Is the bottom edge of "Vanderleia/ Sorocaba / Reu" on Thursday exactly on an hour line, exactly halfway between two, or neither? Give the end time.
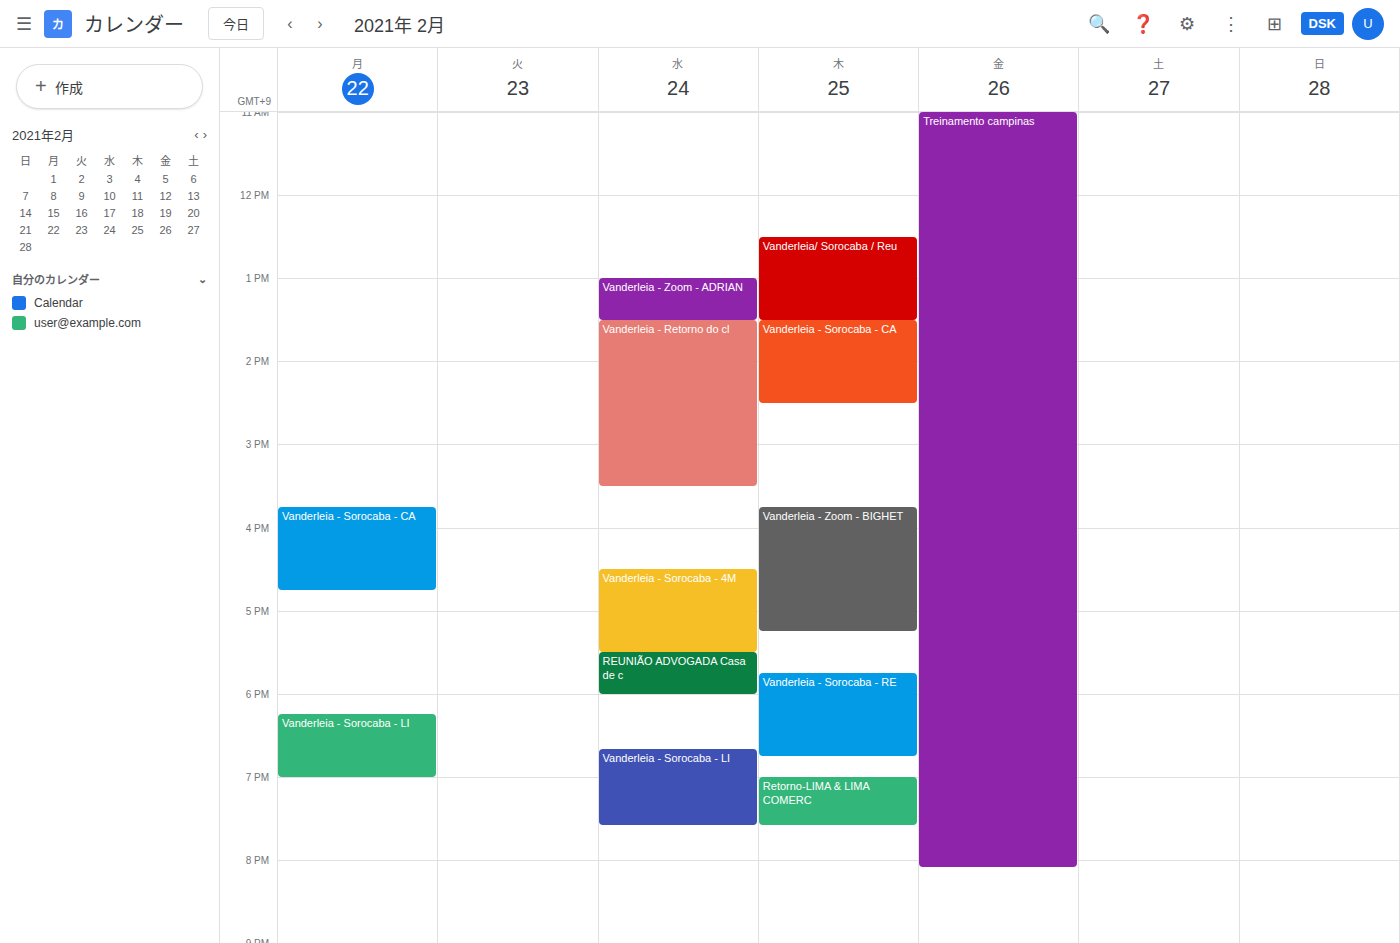
1:30 PM -- halfway between the 1 PM and 2 PM lines.